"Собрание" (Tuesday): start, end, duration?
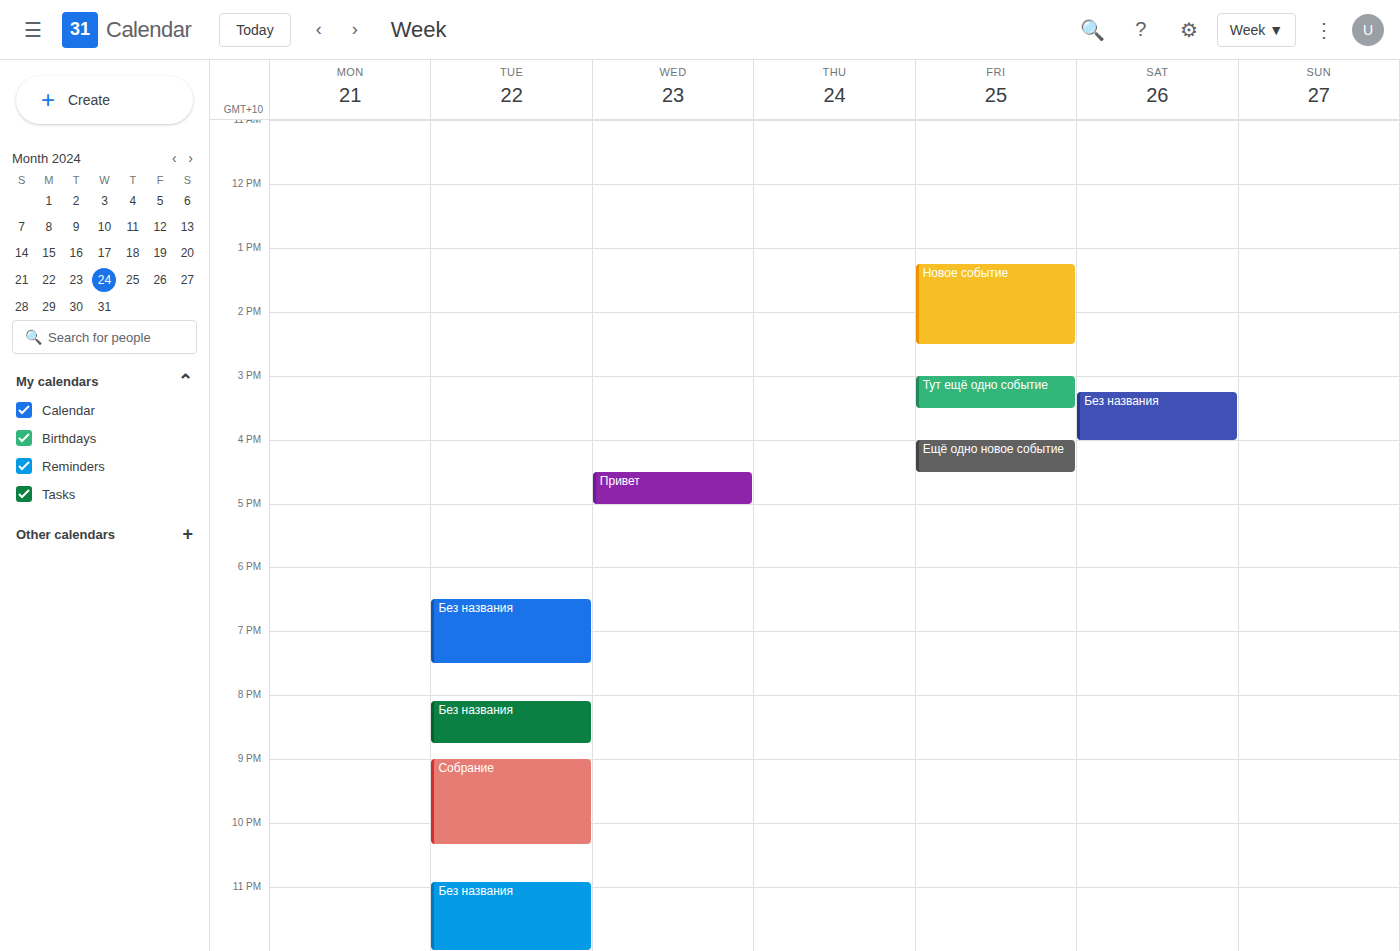
9:00 PM to 10:20 PM, 1 hour 20 minutes